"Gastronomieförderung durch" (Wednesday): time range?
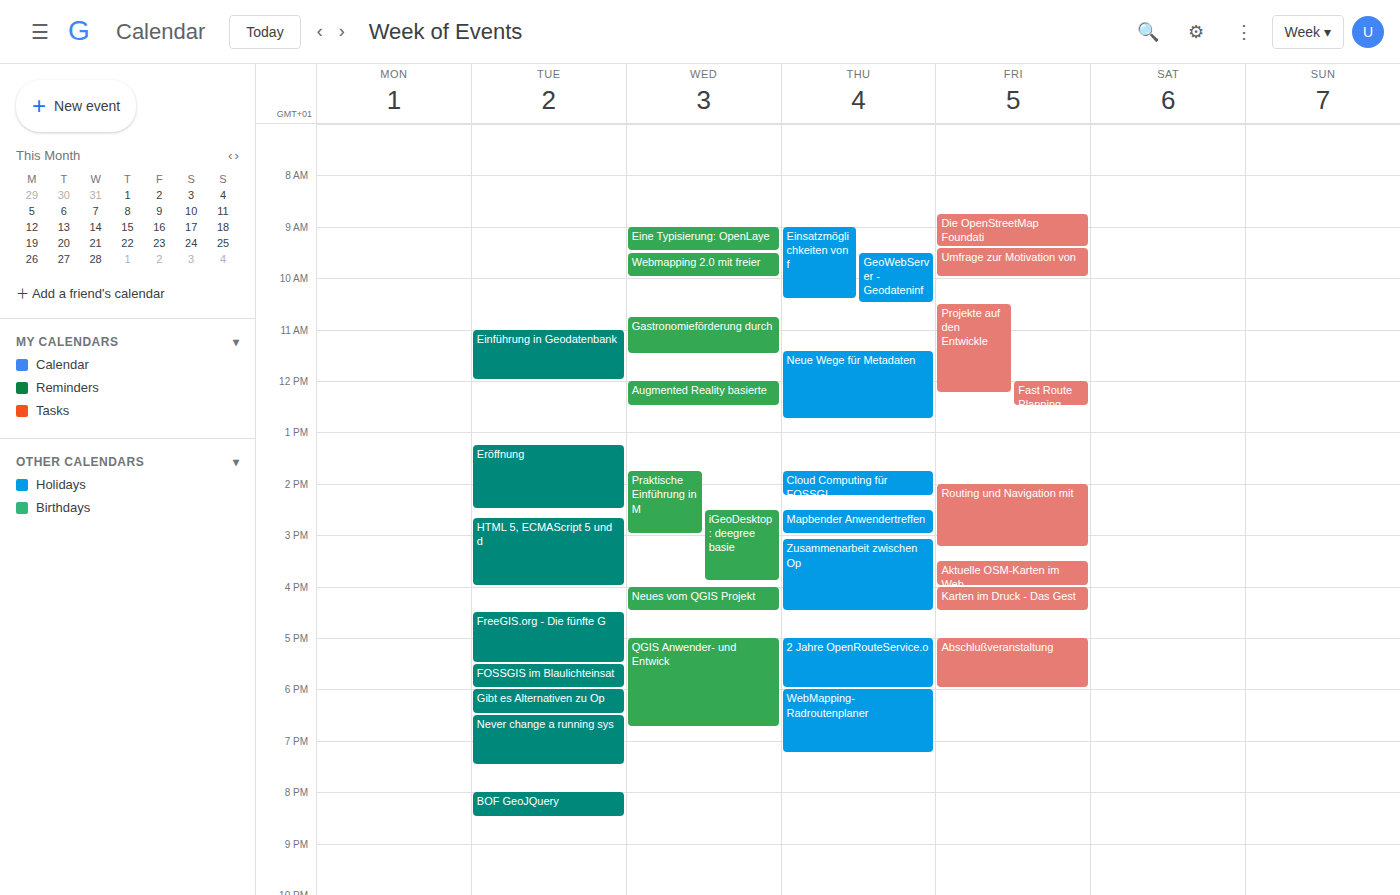
10:45 to 11:30